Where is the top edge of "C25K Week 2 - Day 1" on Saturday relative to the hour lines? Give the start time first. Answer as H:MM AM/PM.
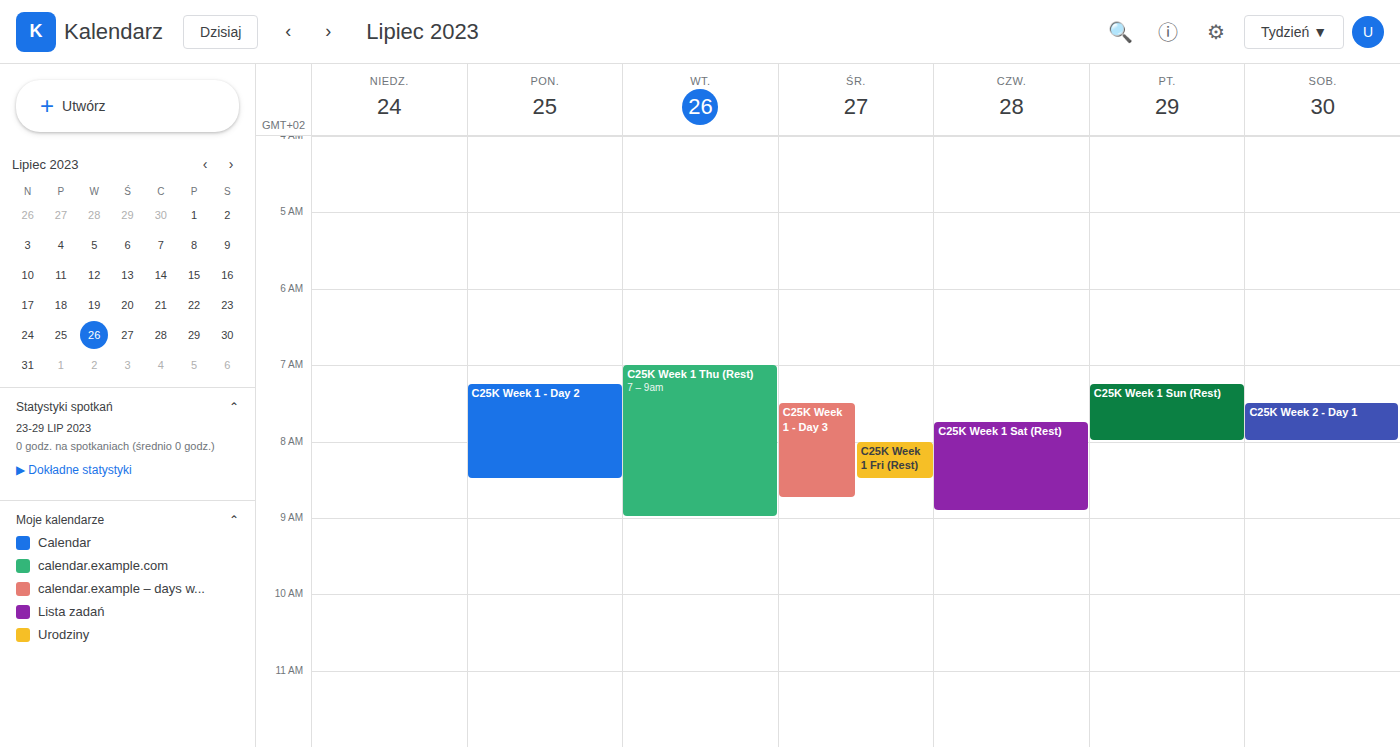
7:30 AM -- halfway between the 7 AM and 8 AM lines.